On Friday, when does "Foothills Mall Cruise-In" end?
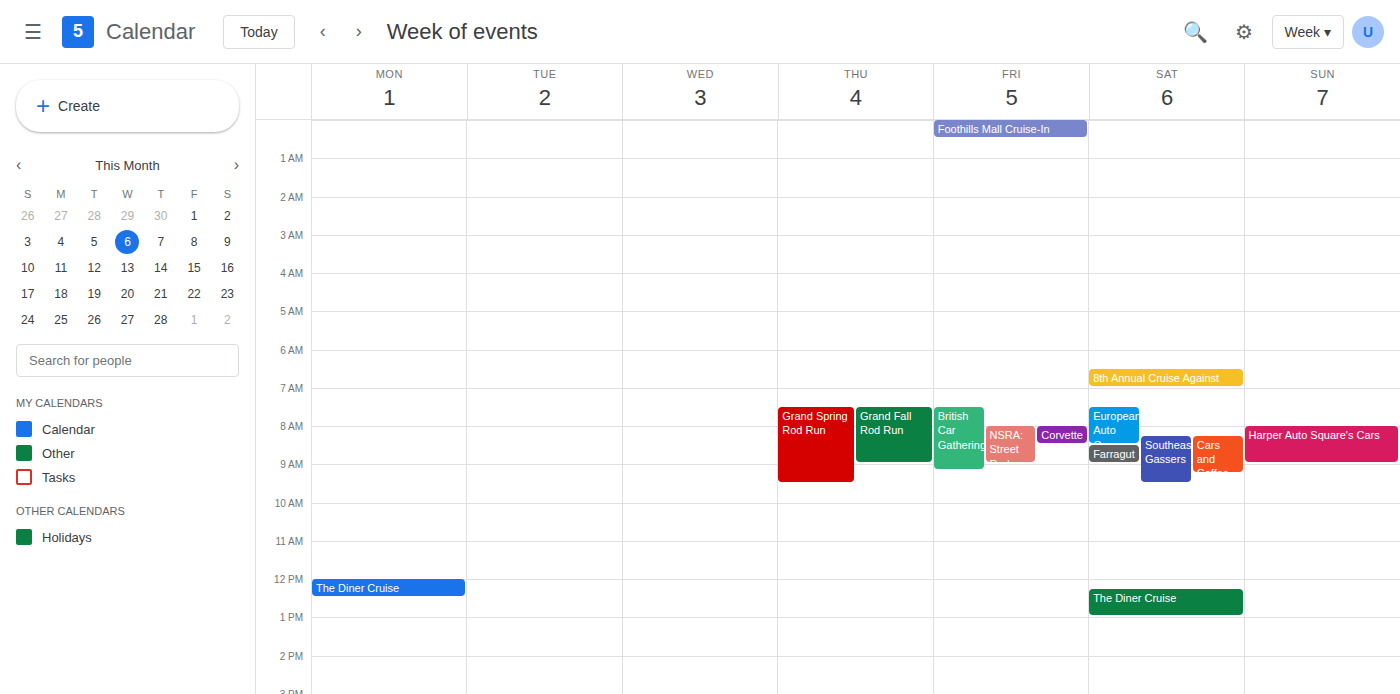
12:30 AM